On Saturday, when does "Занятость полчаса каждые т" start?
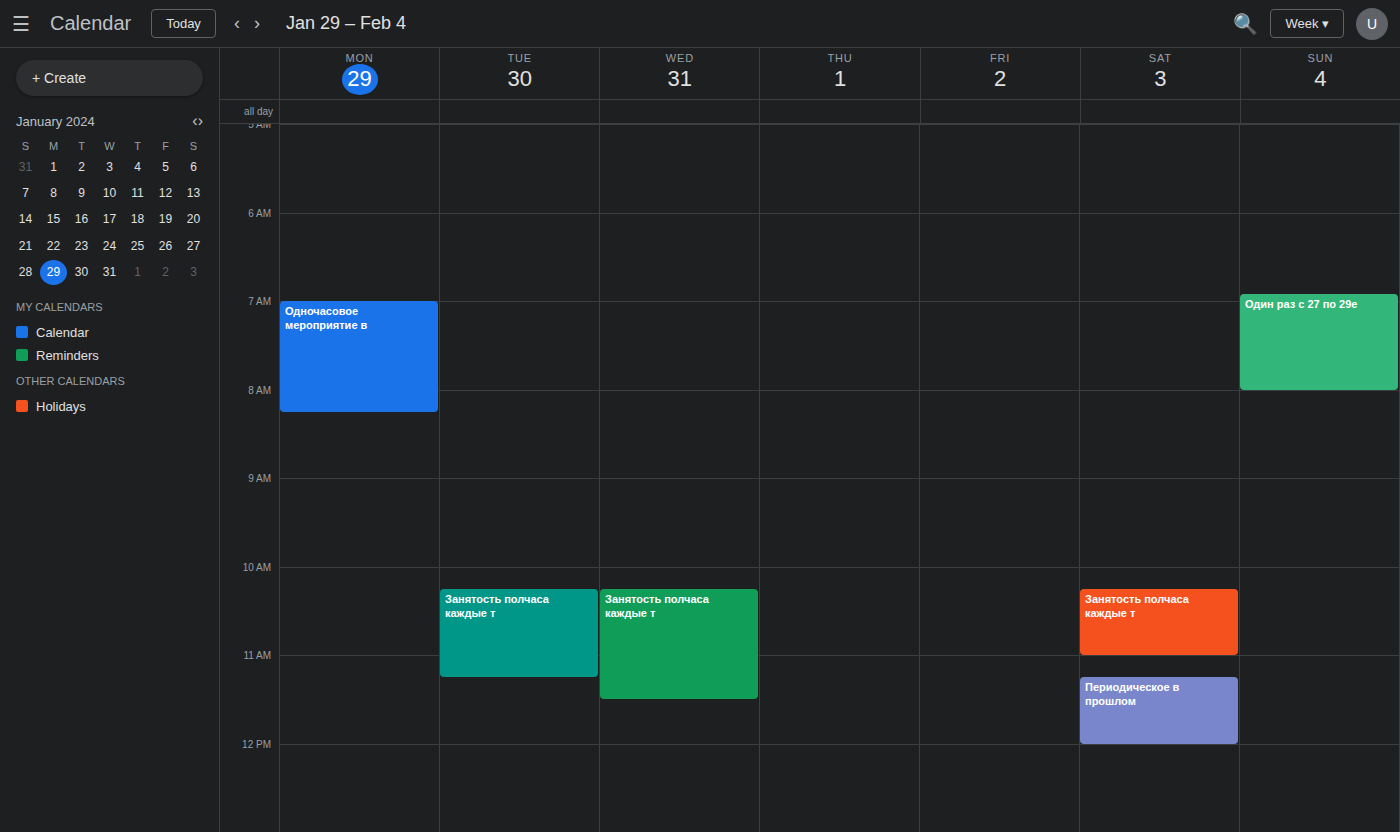
10:15 AM